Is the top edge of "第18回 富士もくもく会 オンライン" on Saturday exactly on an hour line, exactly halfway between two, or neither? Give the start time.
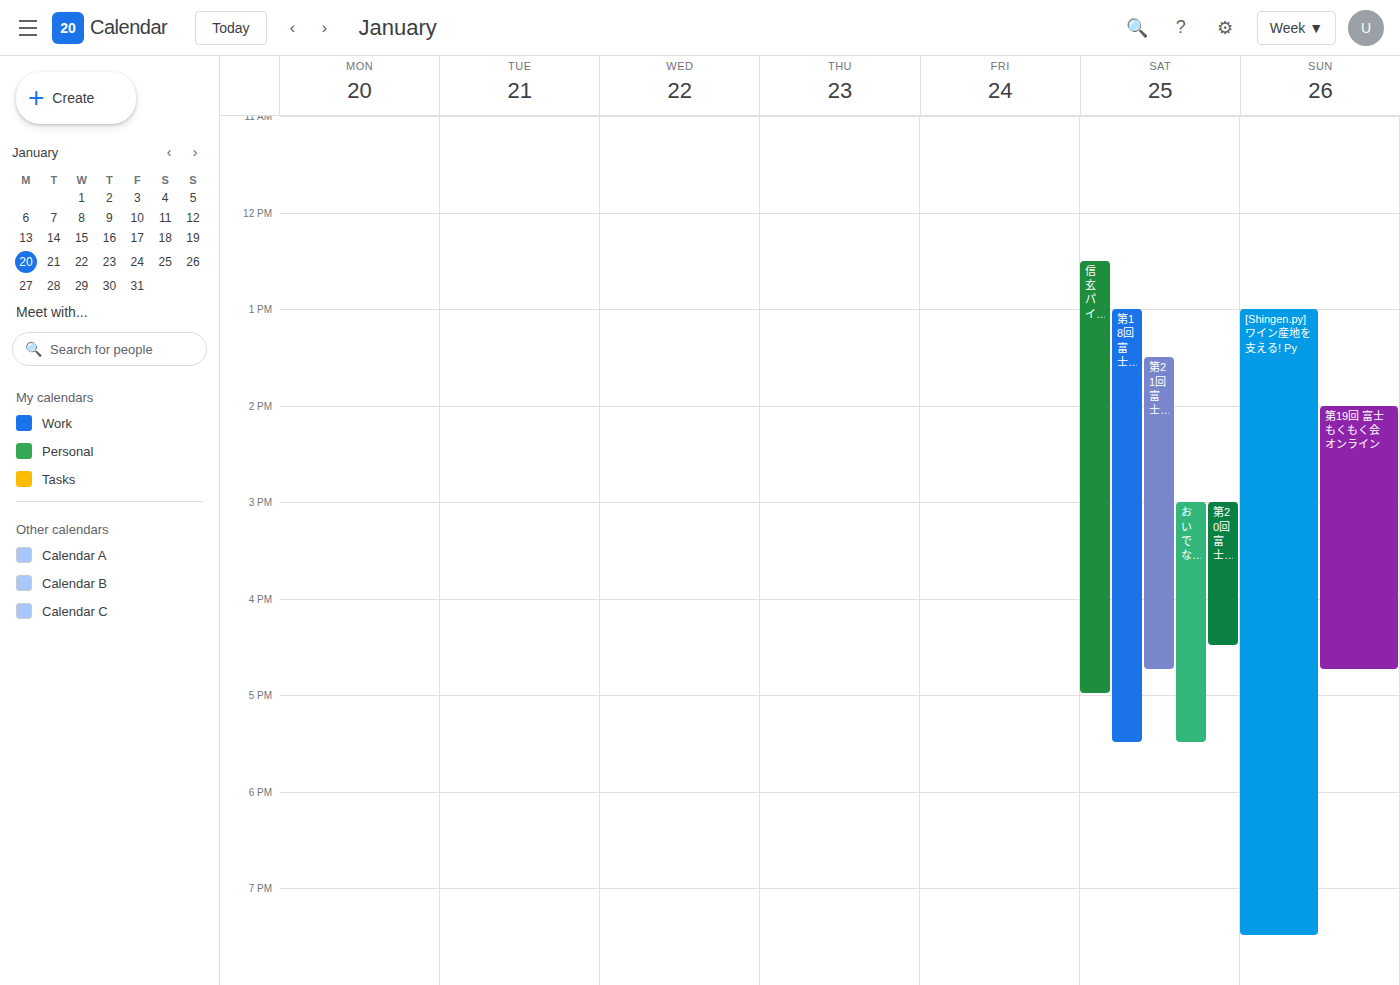
1:00 PM -- exactly on the 1 PM line.